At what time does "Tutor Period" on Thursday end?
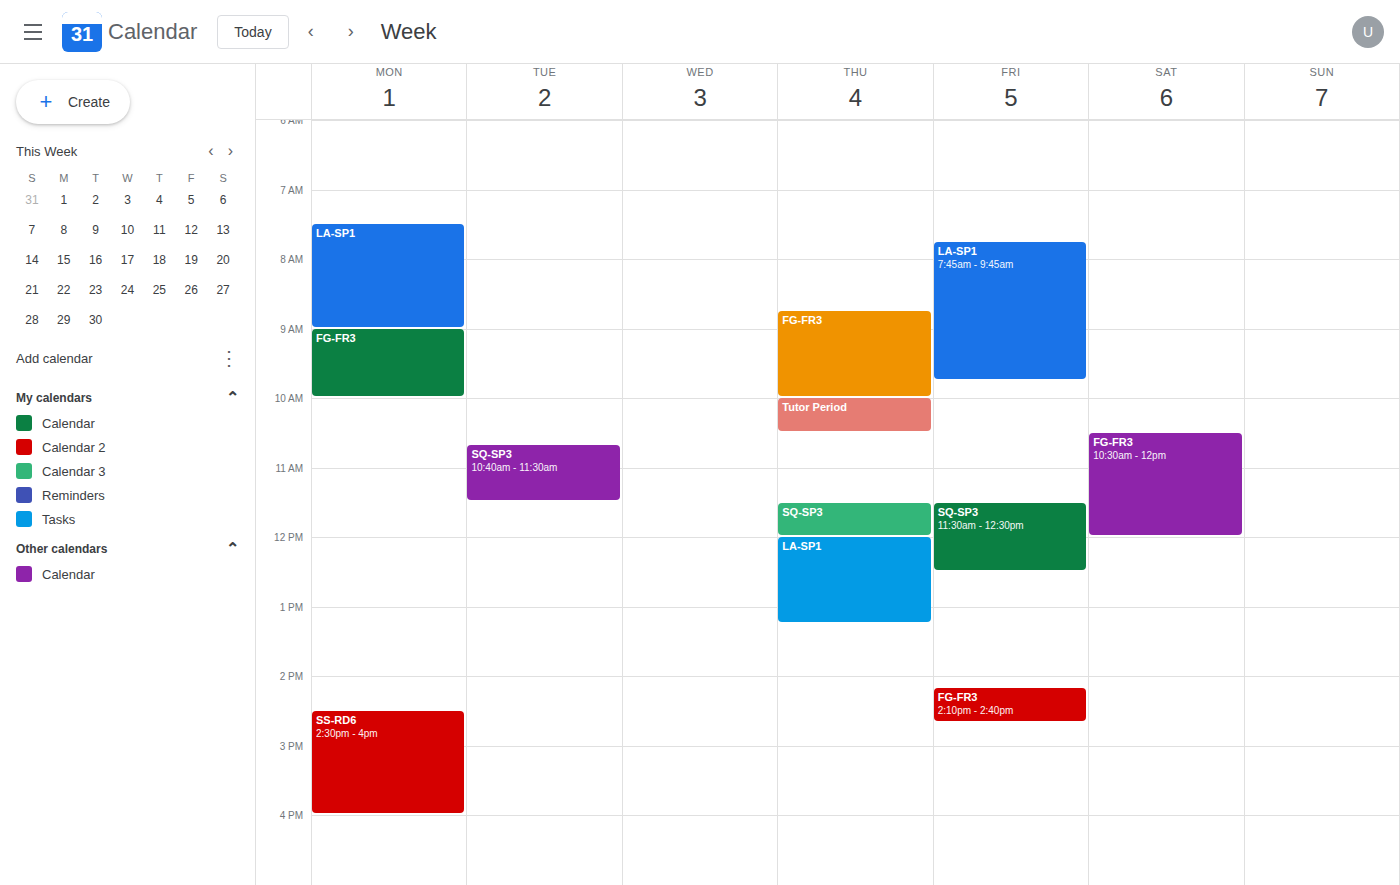
10:30 AM